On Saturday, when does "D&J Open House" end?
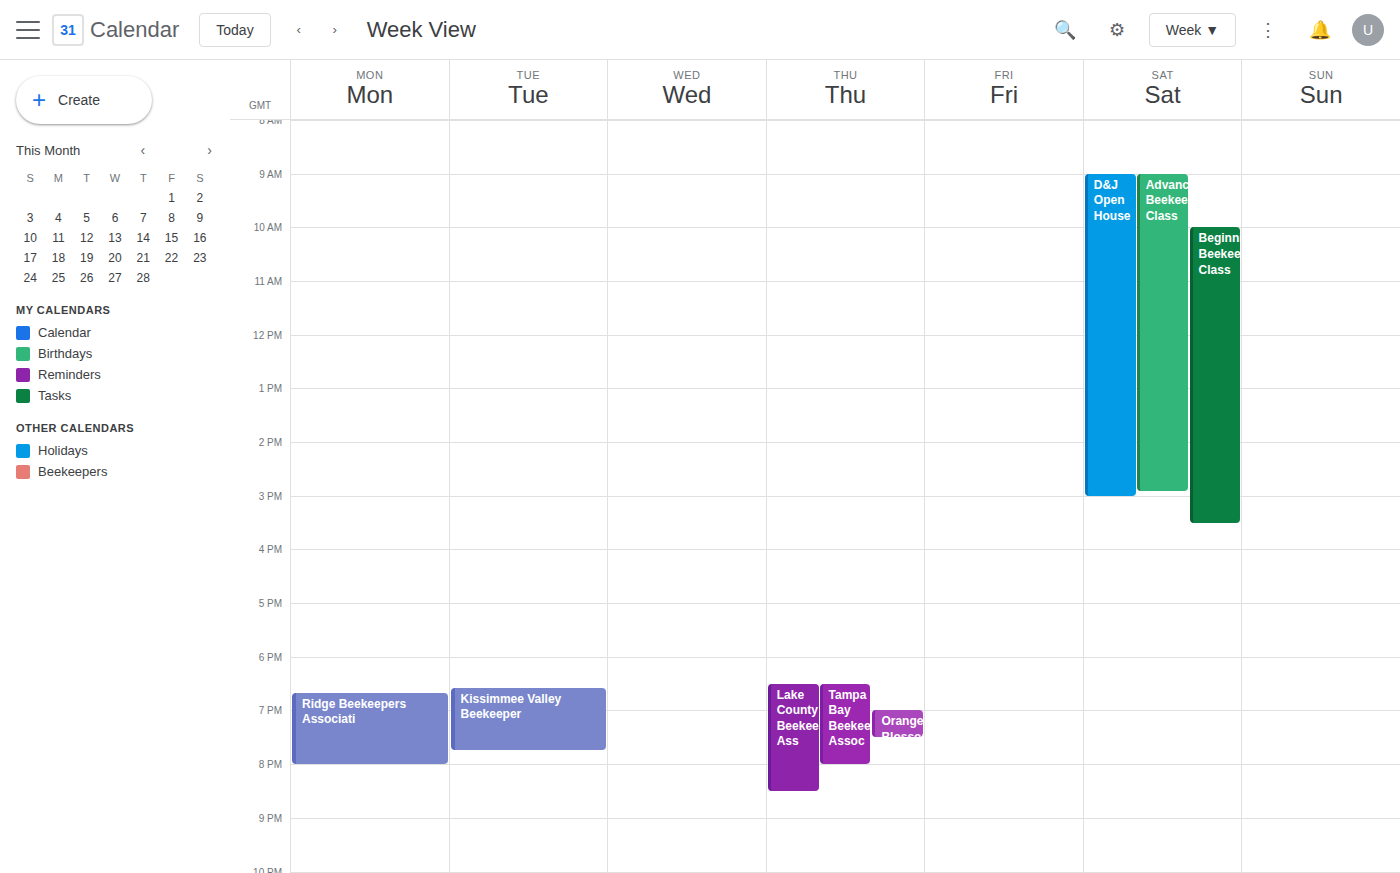
3:00 PM